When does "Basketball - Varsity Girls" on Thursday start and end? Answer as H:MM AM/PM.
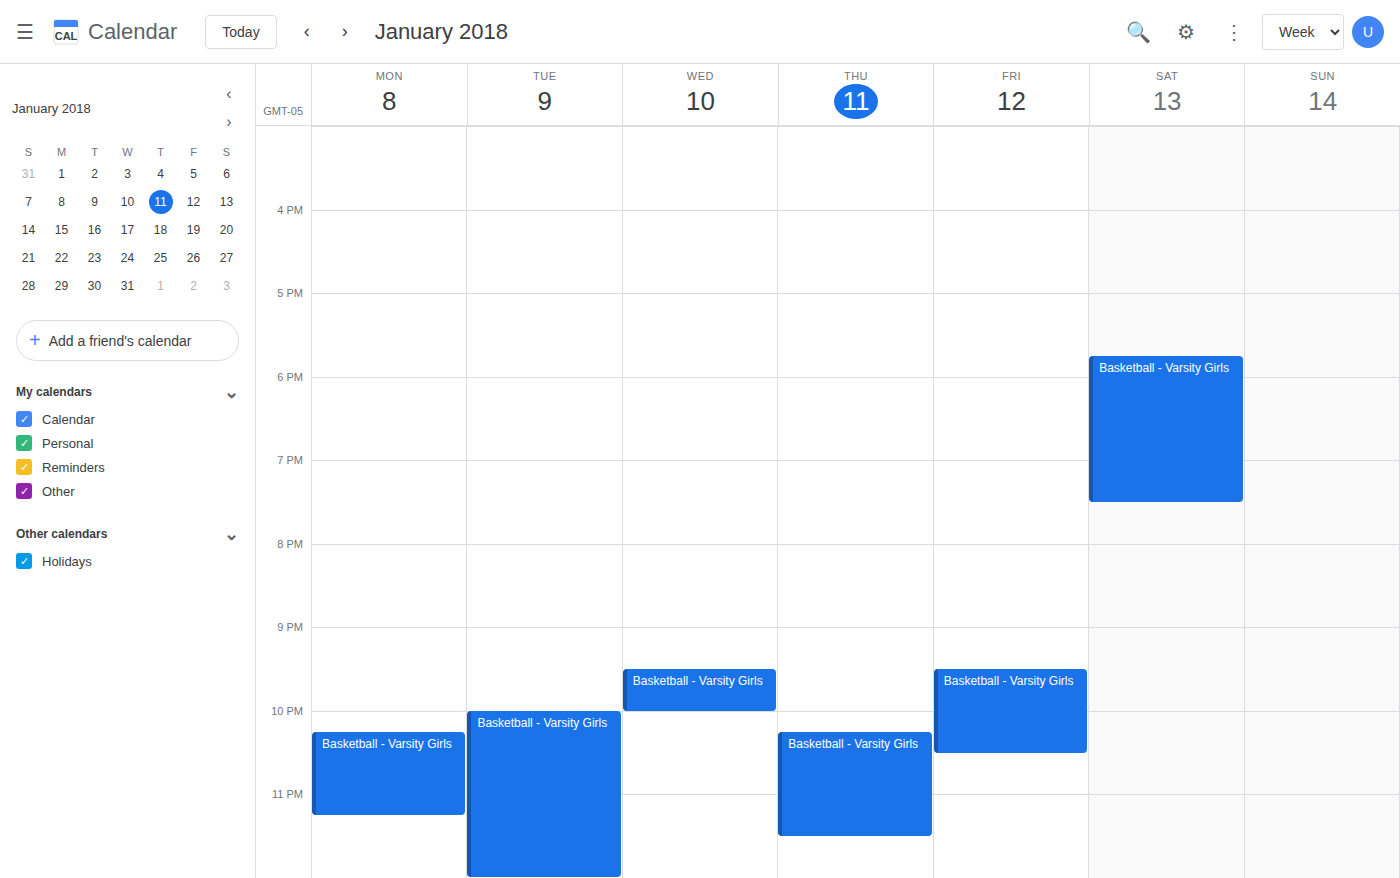
10:15 PM to 11:30 PM